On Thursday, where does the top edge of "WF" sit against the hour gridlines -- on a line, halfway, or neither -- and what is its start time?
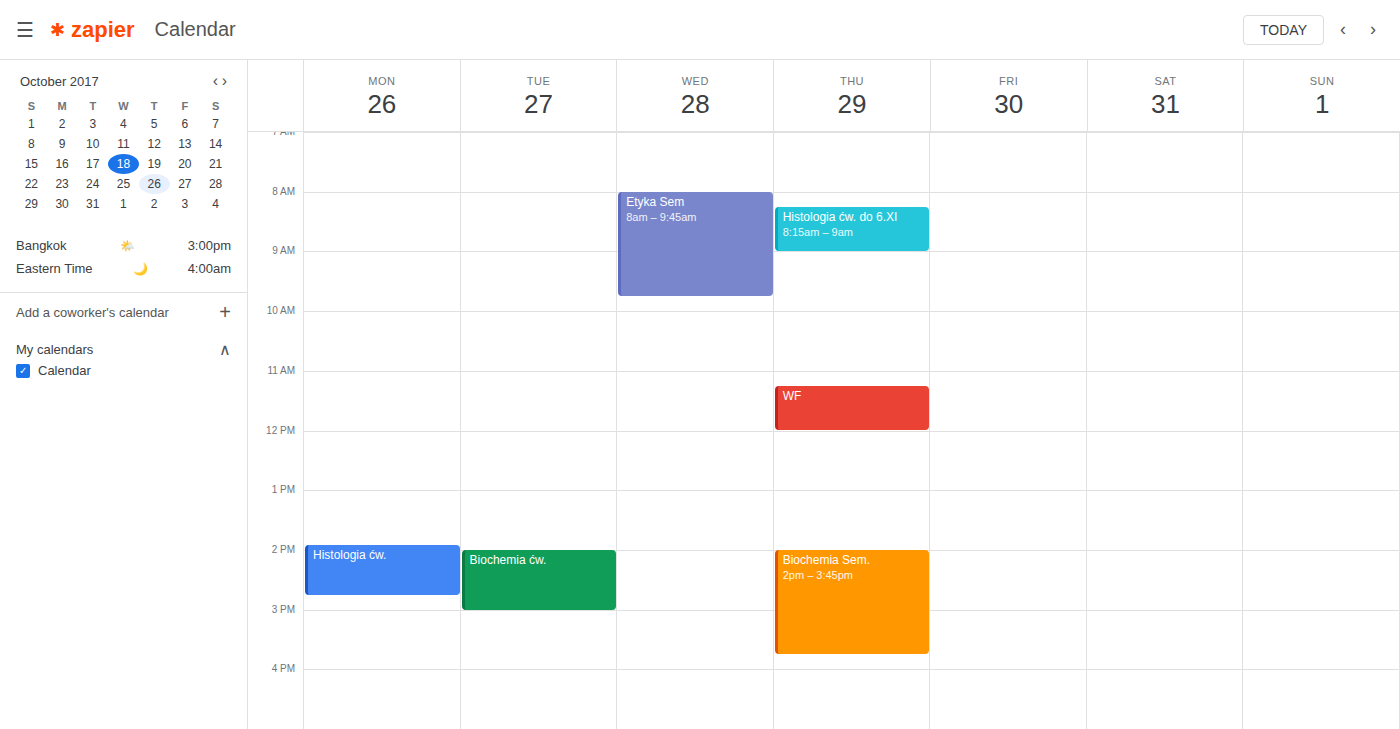
11:15 -- neither: a quarter of the way from the 11:00 line to the 12:00 line.